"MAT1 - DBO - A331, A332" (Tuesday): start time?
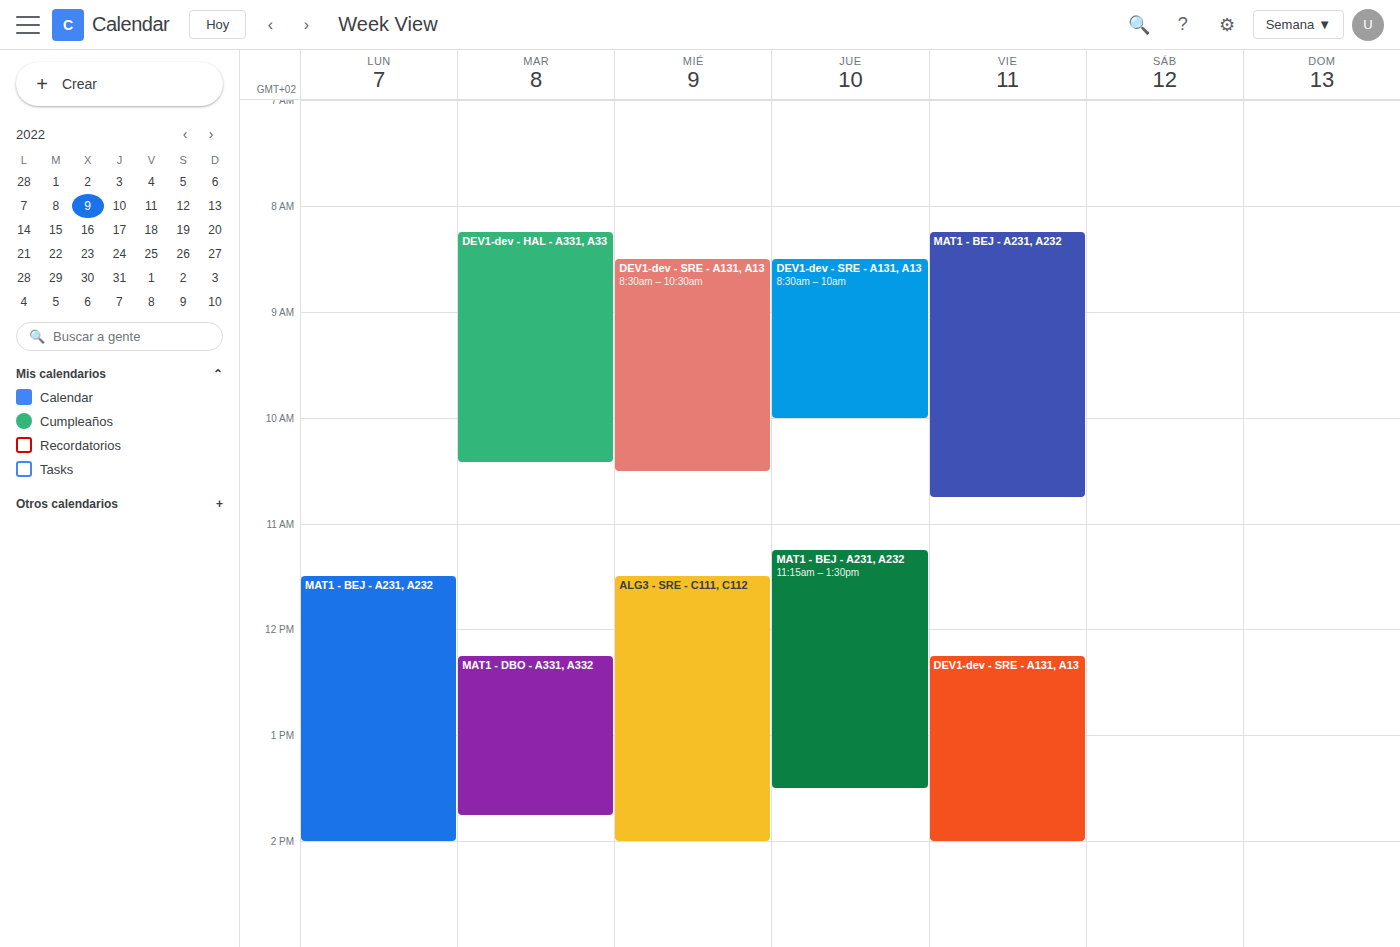
12:15 PM